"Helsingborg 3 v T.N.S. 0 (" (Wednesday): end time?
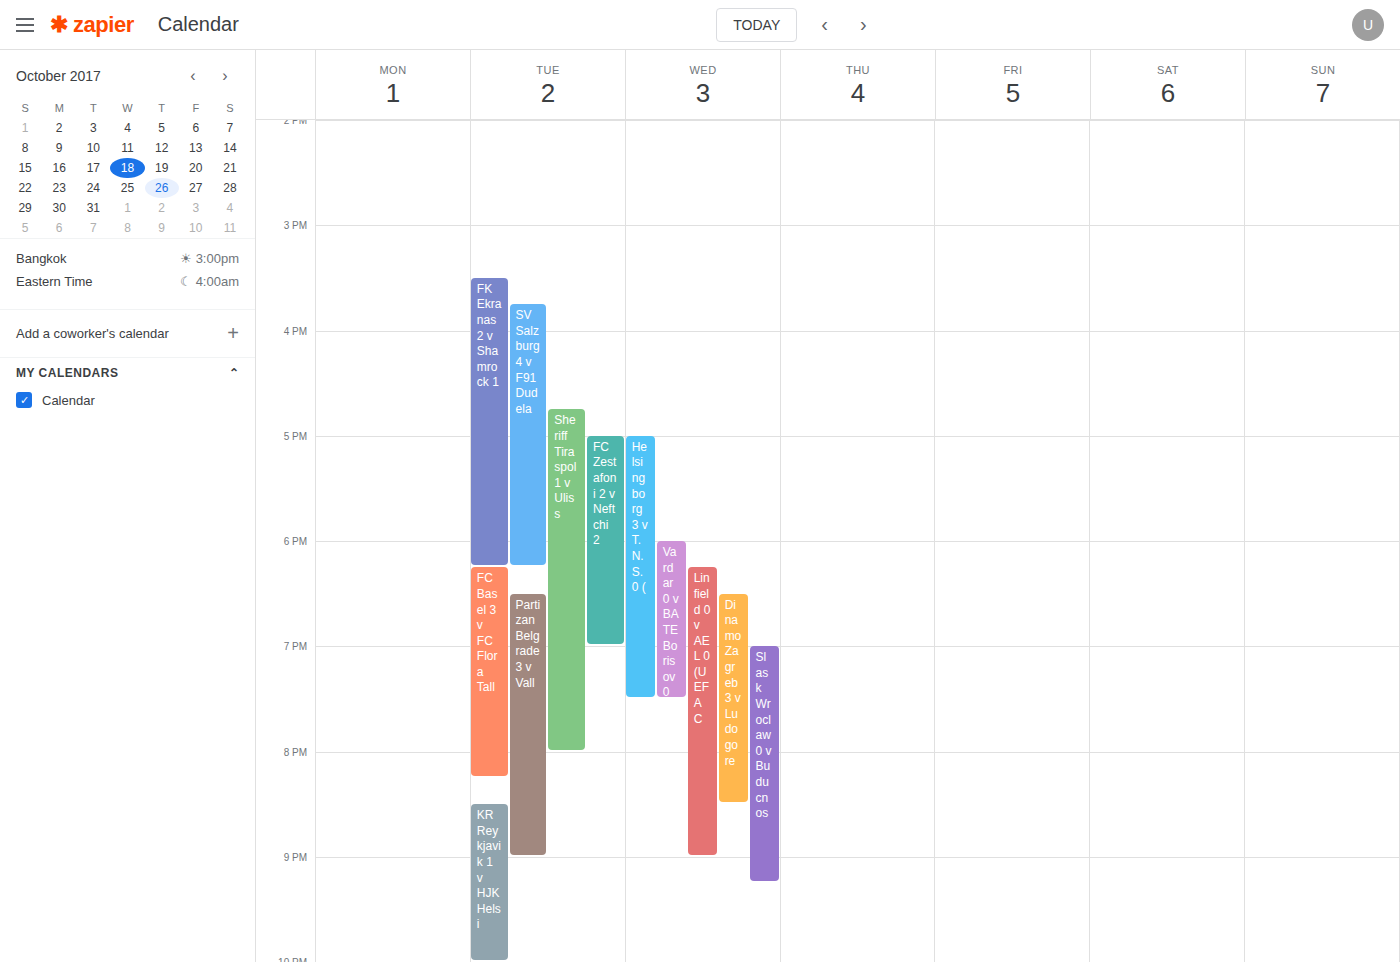
7:30 PM